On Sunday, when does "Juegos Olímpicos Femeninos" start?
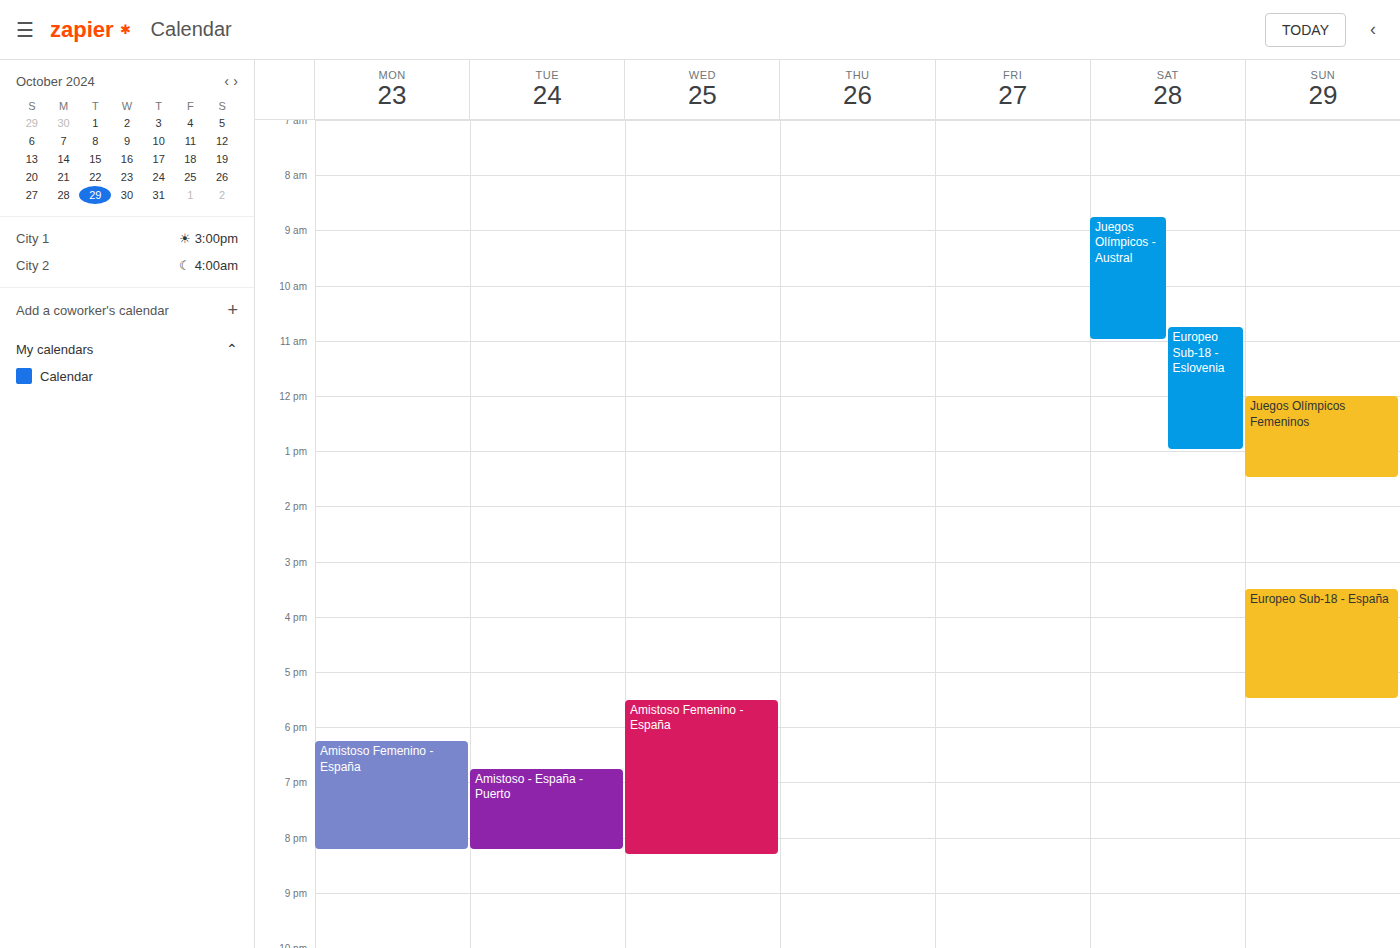
12:00 PM